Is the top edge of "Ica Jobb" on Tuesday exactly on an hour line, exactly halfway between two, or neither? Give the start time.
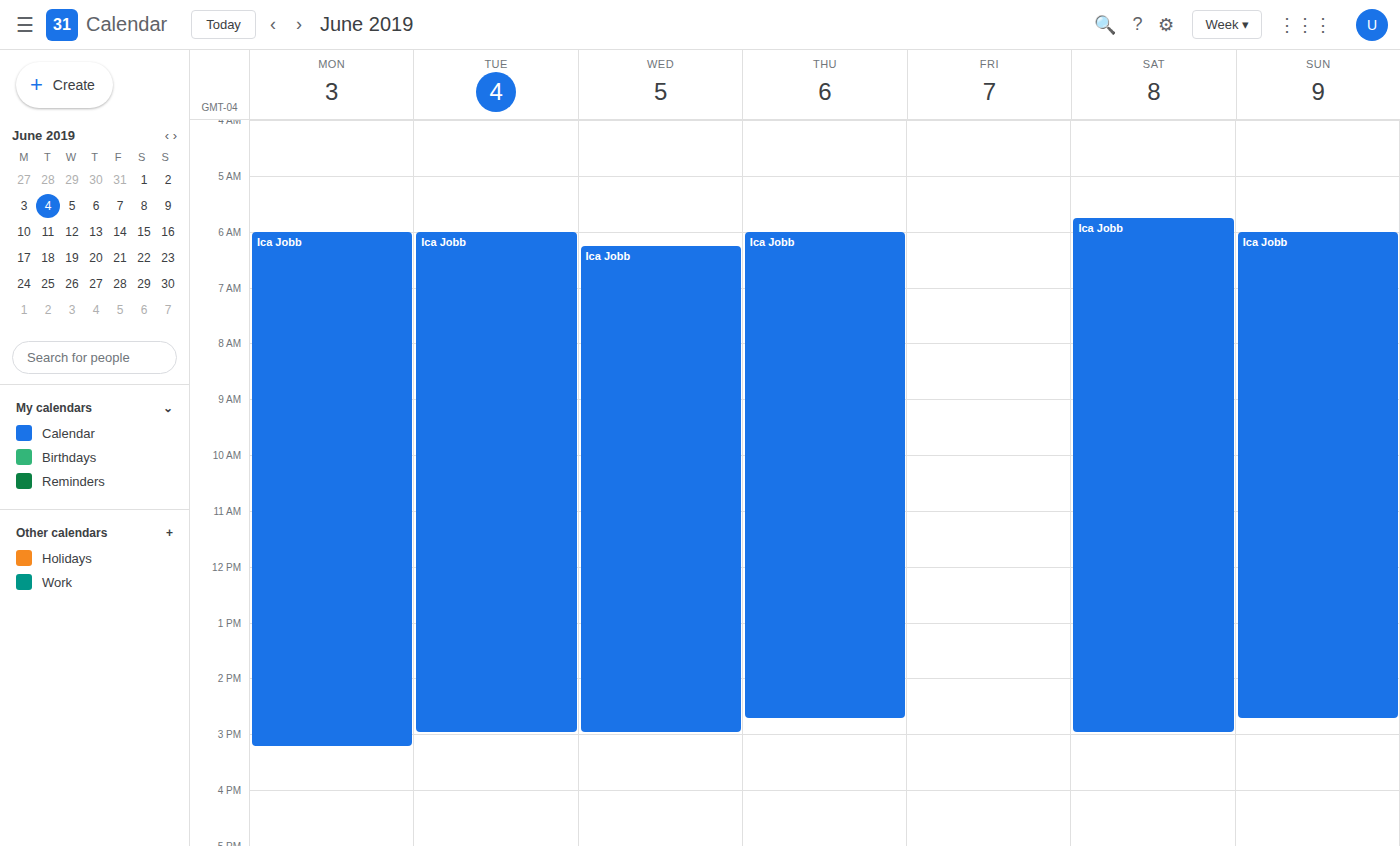
6:00 AM -- exactly on the 6 AM line.